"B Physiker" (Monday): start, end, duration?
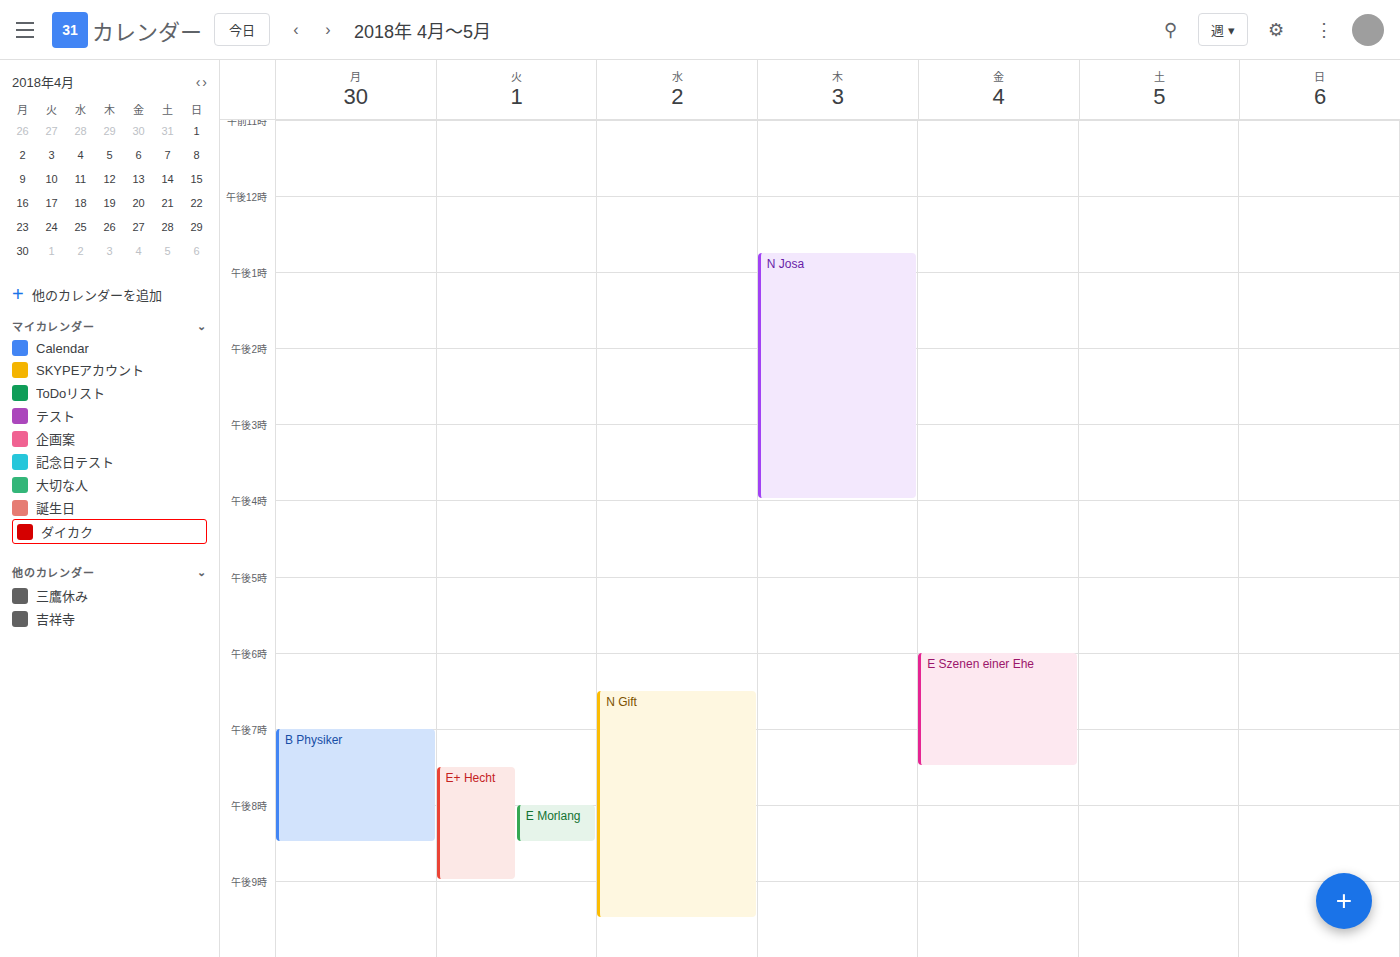
7:00 PM to 8:30 PM, 1 hour 30 minutes